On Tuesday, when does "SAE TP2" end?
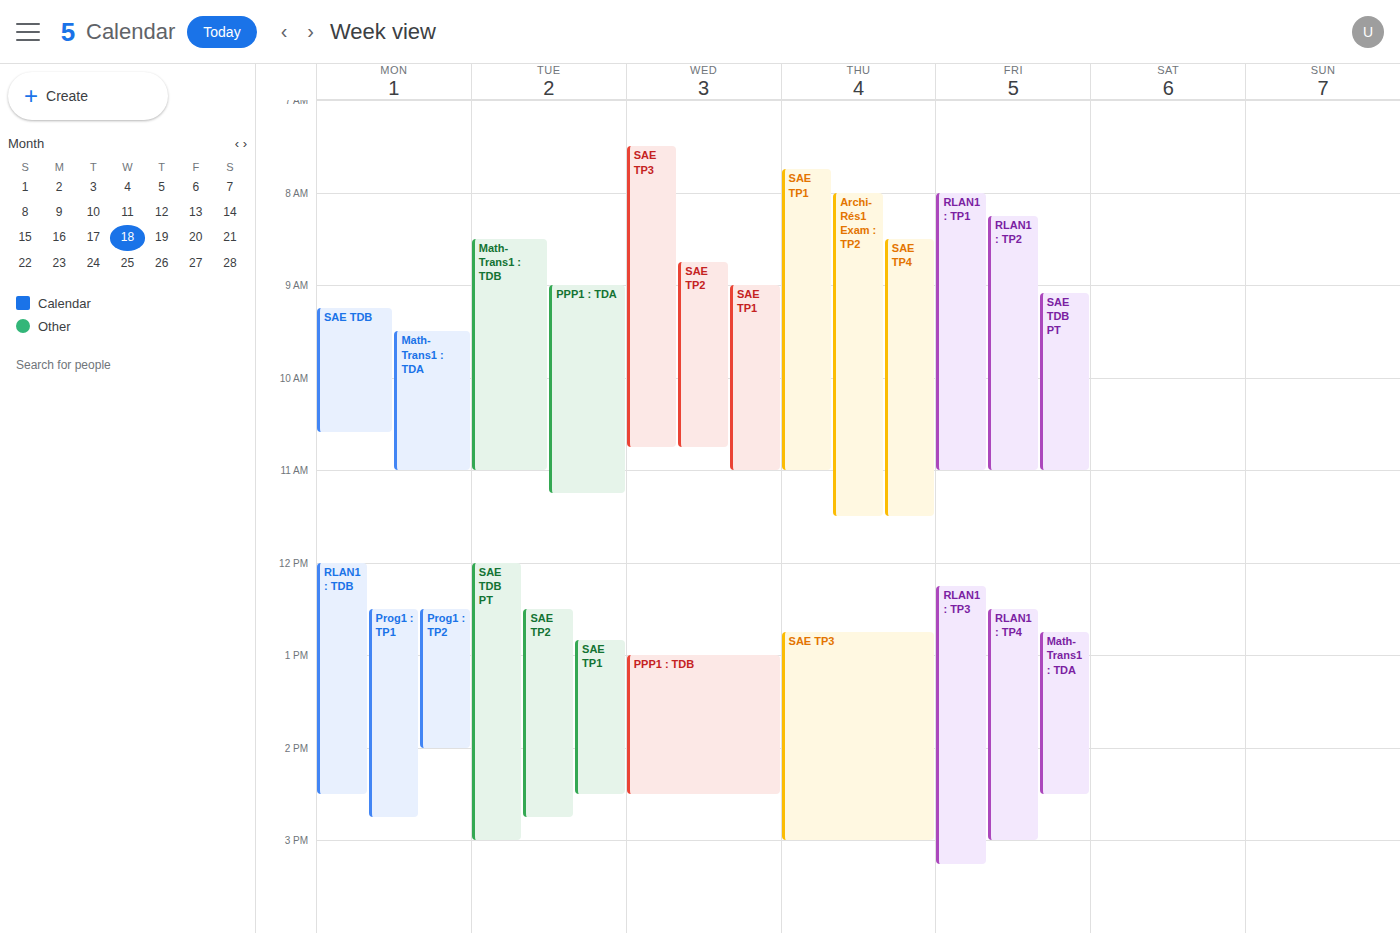
2:45 PM